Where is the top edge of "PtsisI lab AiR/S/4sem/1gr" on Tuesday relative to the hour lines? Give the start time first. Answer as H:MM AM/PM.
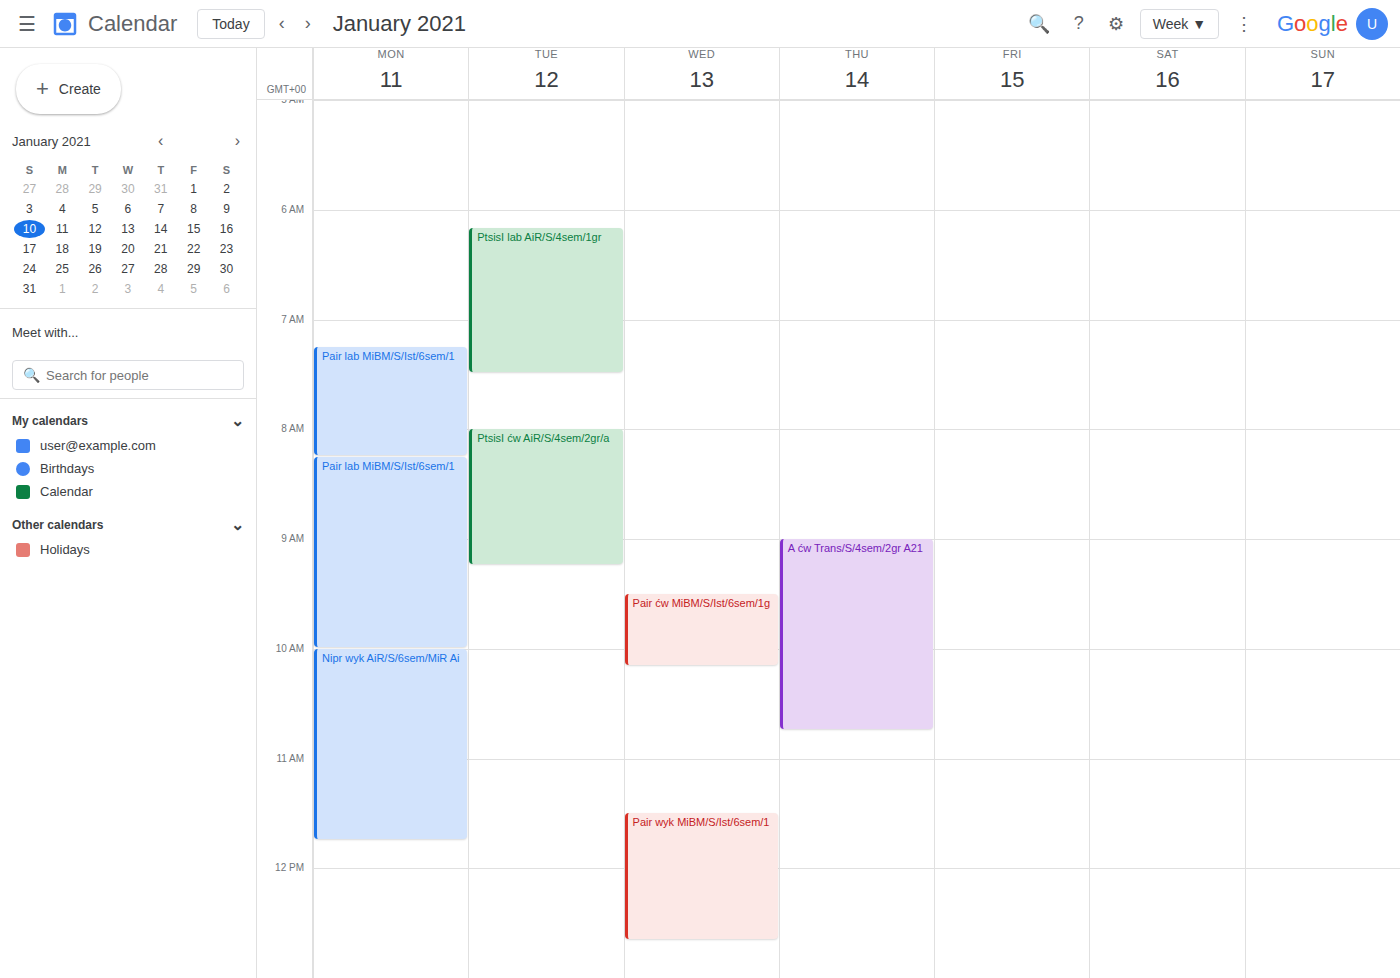
6:10 AM -- neither: 10 minutes below the 6 AM line and 50 minutes above the 7 AM line.